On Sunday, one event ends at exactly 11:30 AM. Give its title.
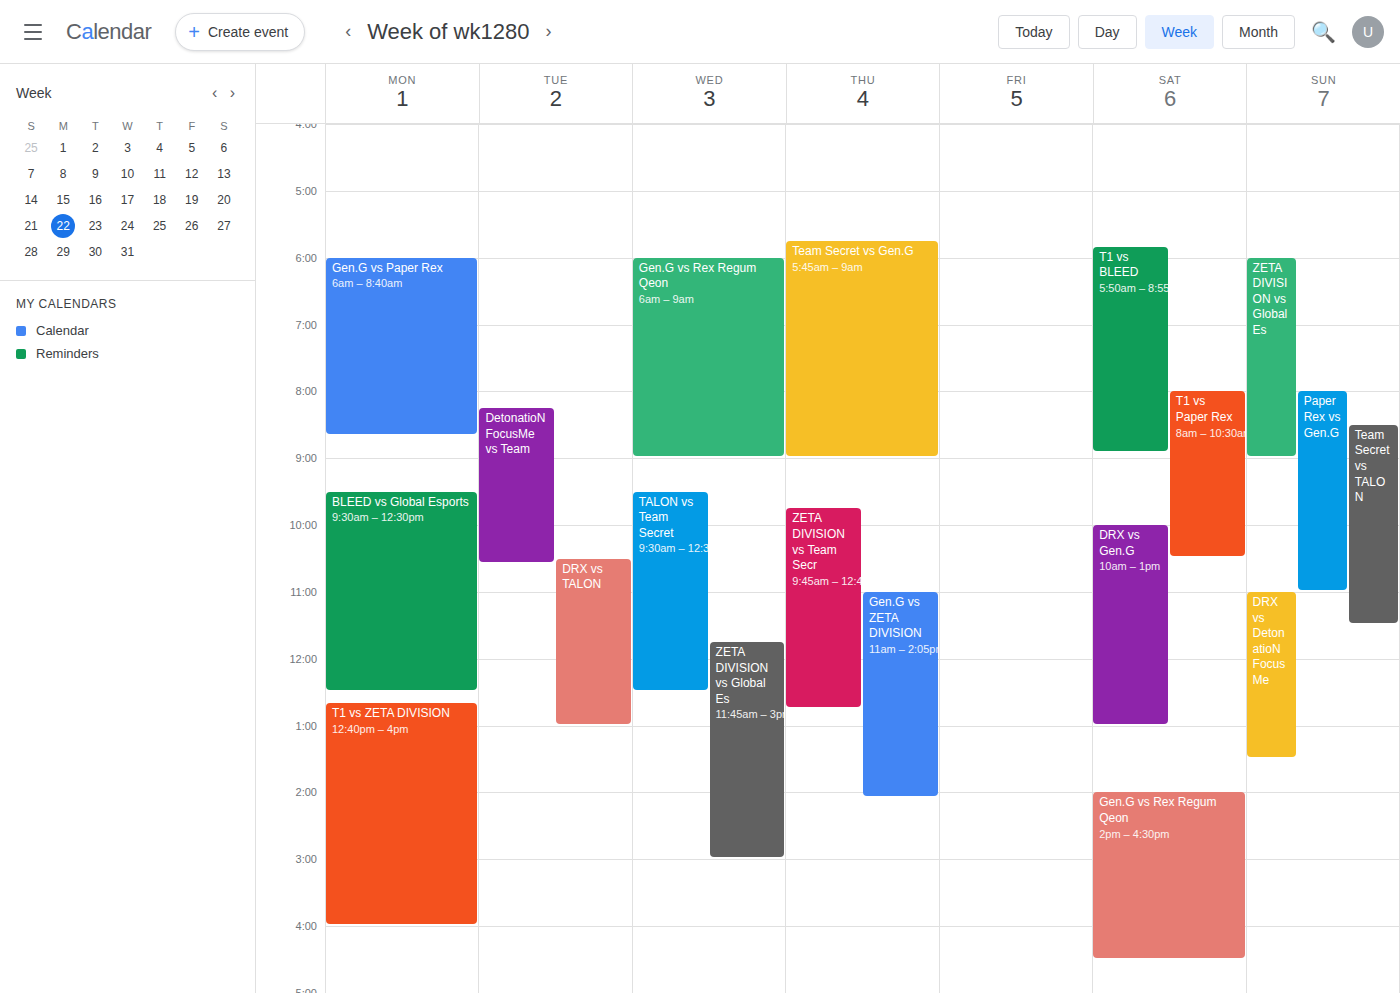
"Team Secret vs TALON"